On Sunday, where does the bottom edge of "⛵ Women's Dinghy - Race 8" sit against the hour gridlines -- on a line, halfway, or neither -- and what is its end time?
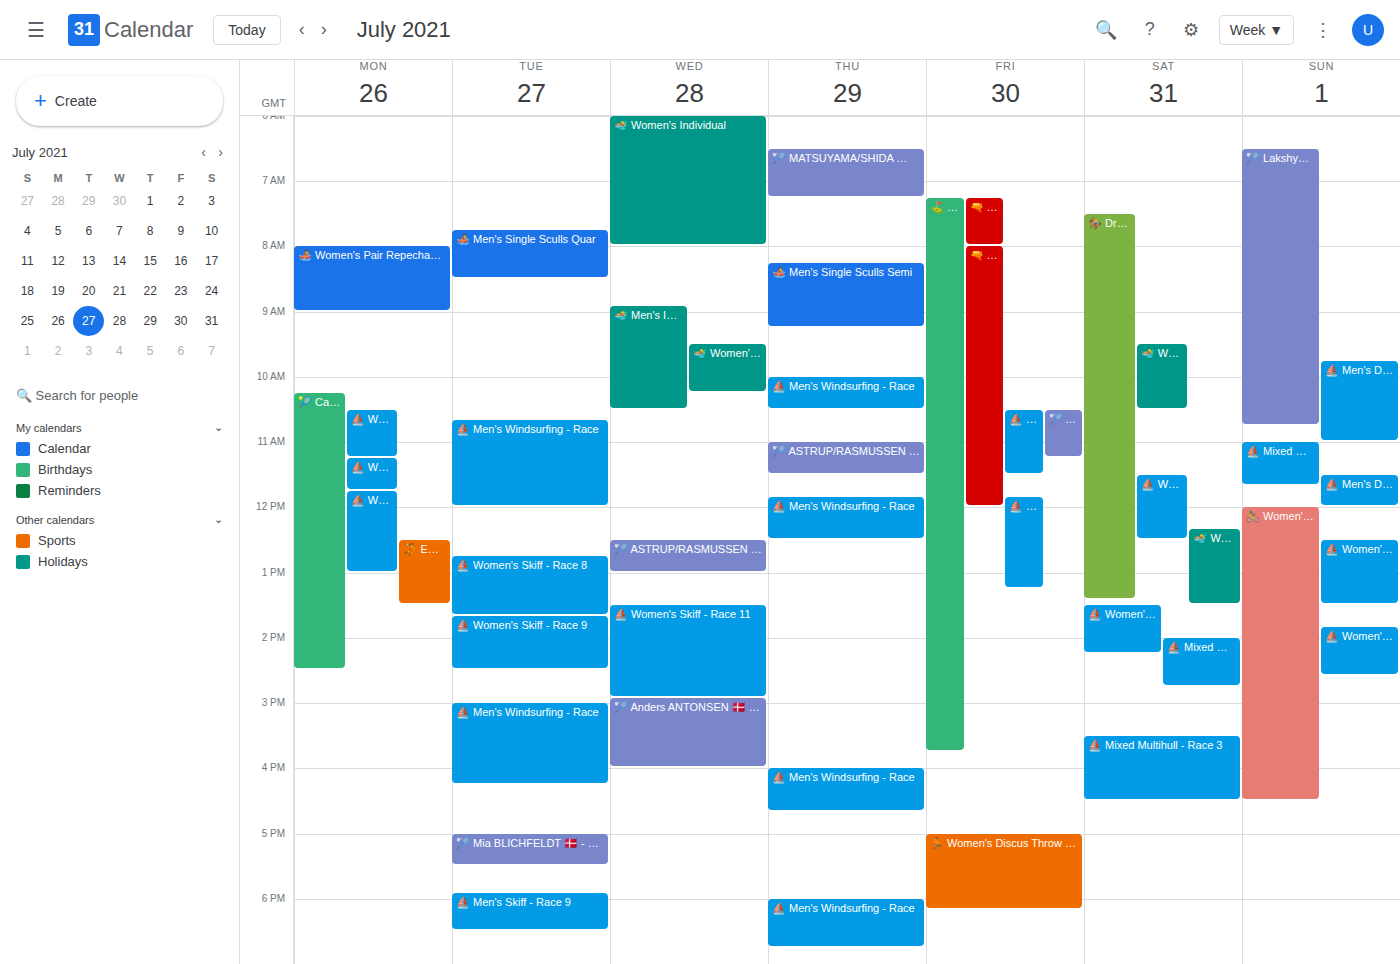
2:35 PM -- neither: 35 minutes below the 2 PM line and 25 minutes above the 3 PM line.